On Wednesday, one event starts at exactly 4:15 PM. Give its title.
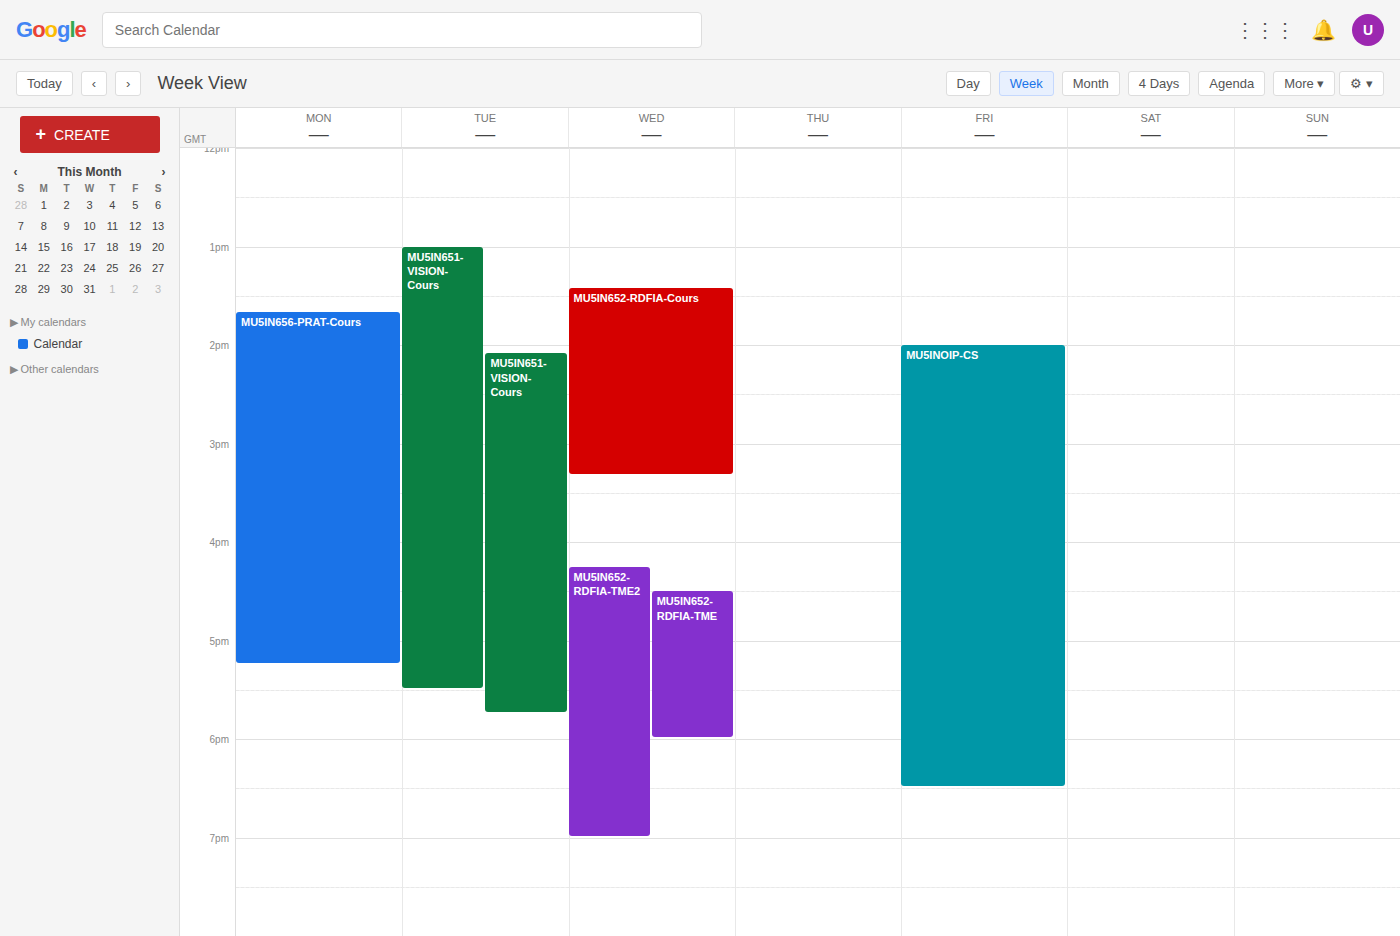
"MU5IN652-RDFIA-TME2"